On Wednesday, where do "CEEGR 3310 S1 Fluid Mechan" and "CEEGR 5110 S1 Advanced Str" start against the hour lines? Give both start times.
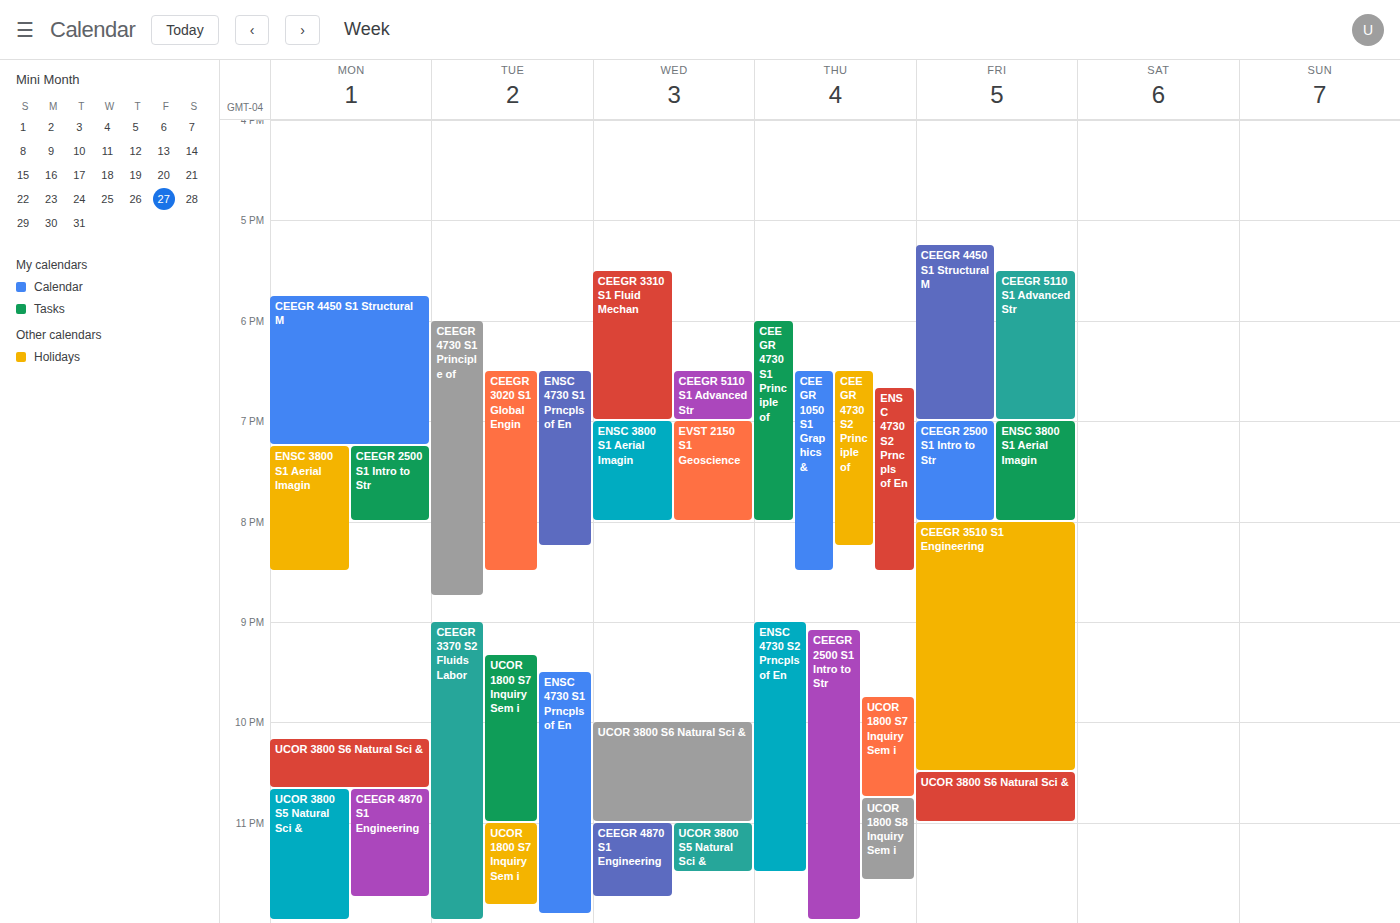
"CEEGR 3310 S1 Fluid Mechan": 5:30 PM, halfway between the 5 PM and 6 PM lines. "CEEGR 5110 S1 Advanced Str": 6:30 PM, halfway between the 6 PM and 7 PM lines.